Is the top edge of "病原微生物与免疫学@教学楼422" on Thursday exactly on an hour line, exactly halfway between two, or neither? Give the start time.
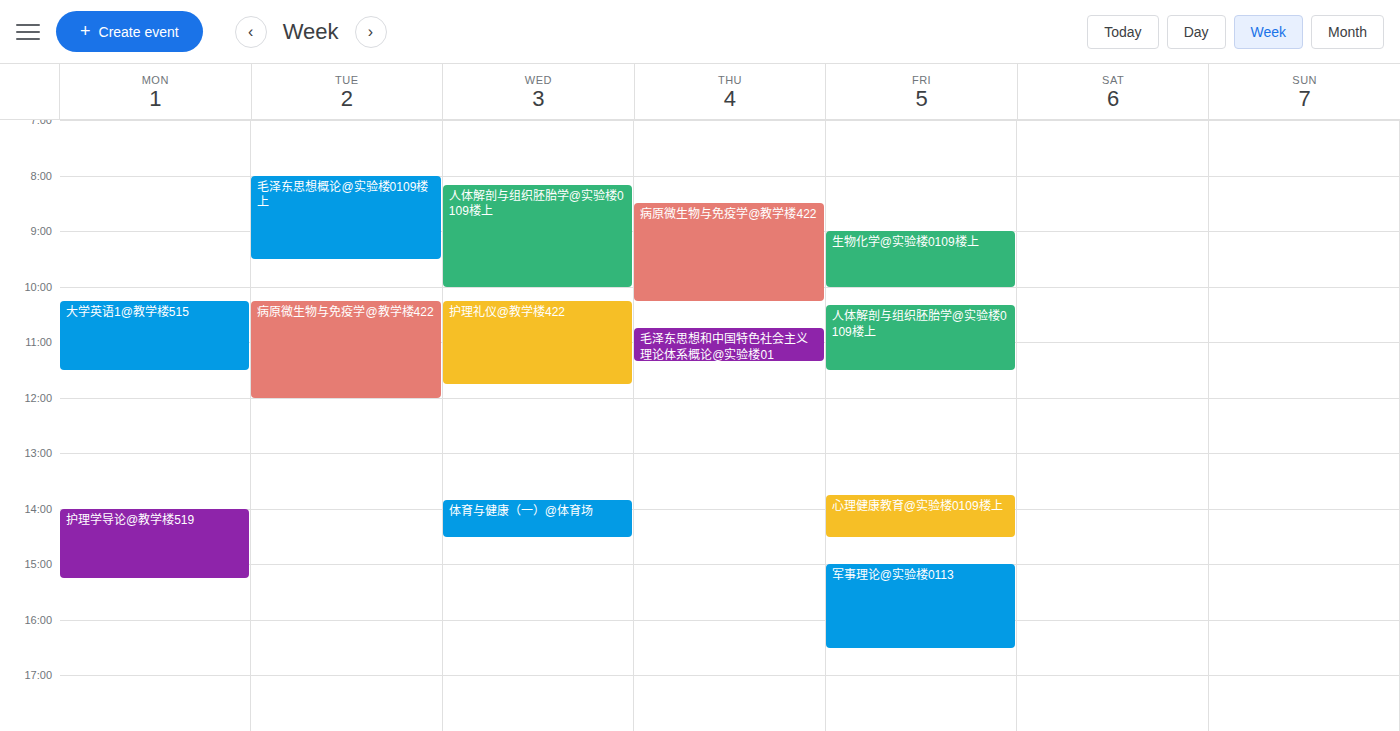
08:30 -- halfway between the 08:00 and 09:00 lines.